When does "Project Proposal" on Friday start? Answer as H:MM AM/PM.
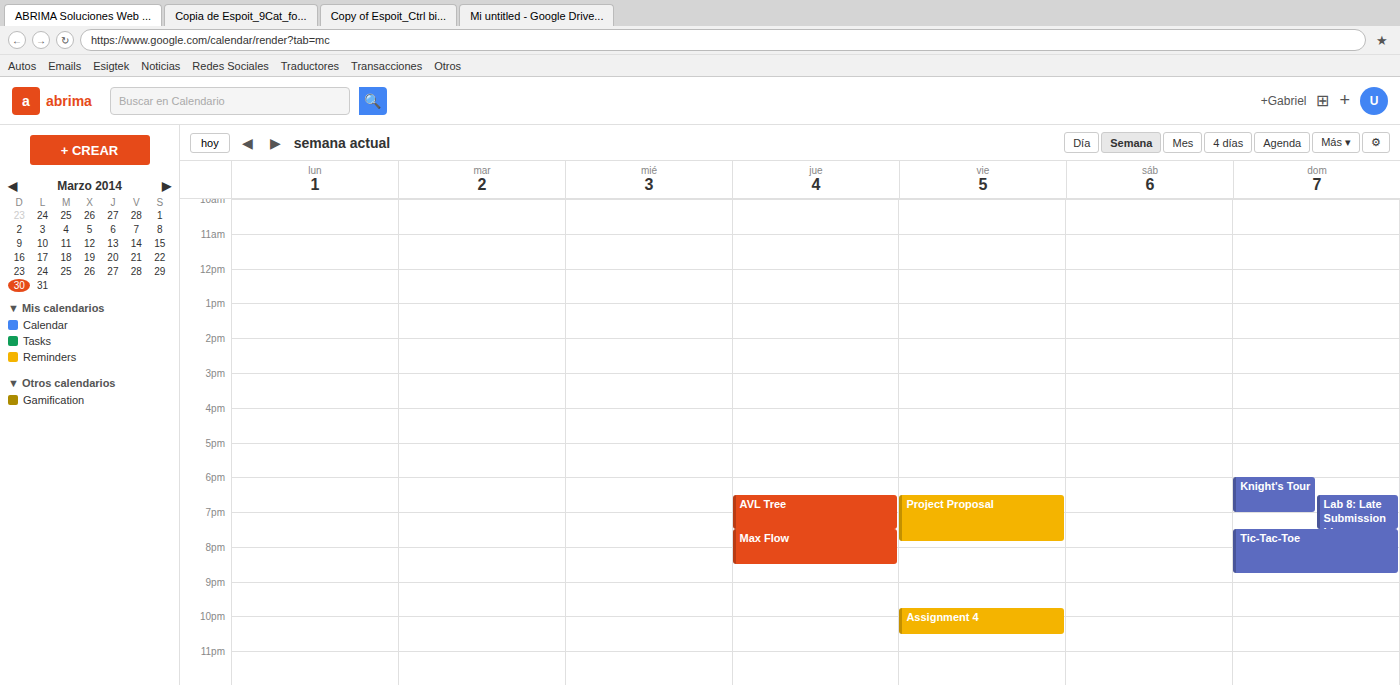
6:30 PM